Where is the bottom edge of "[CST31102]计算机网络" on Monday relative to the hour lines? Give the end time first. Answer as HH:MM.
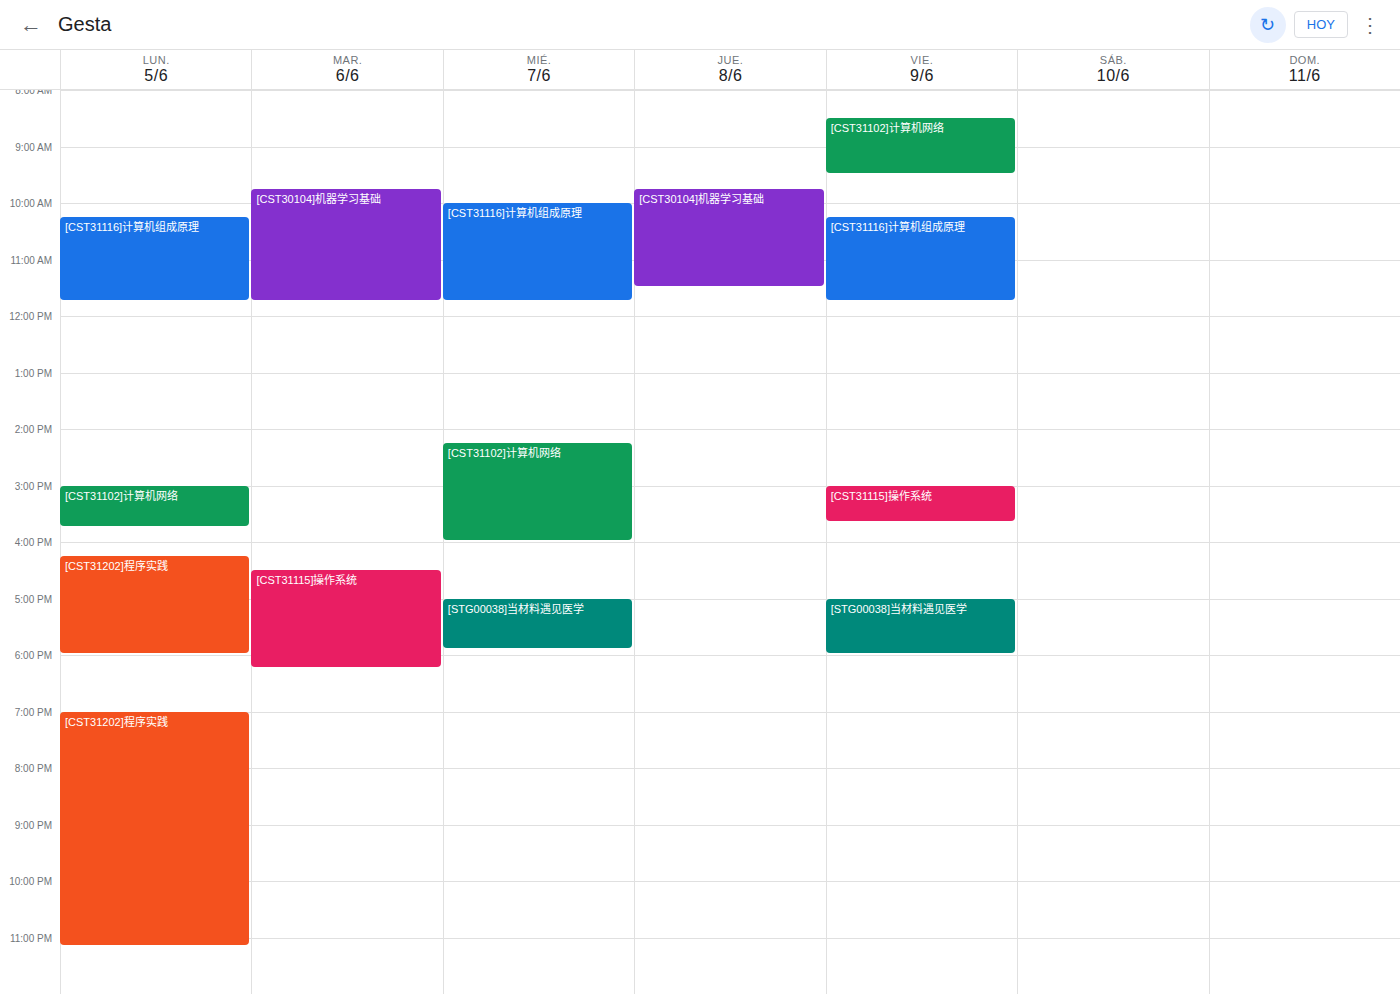
15:45 -- neither: three quarters of the way from the 15:00 line to the 16:00 line.